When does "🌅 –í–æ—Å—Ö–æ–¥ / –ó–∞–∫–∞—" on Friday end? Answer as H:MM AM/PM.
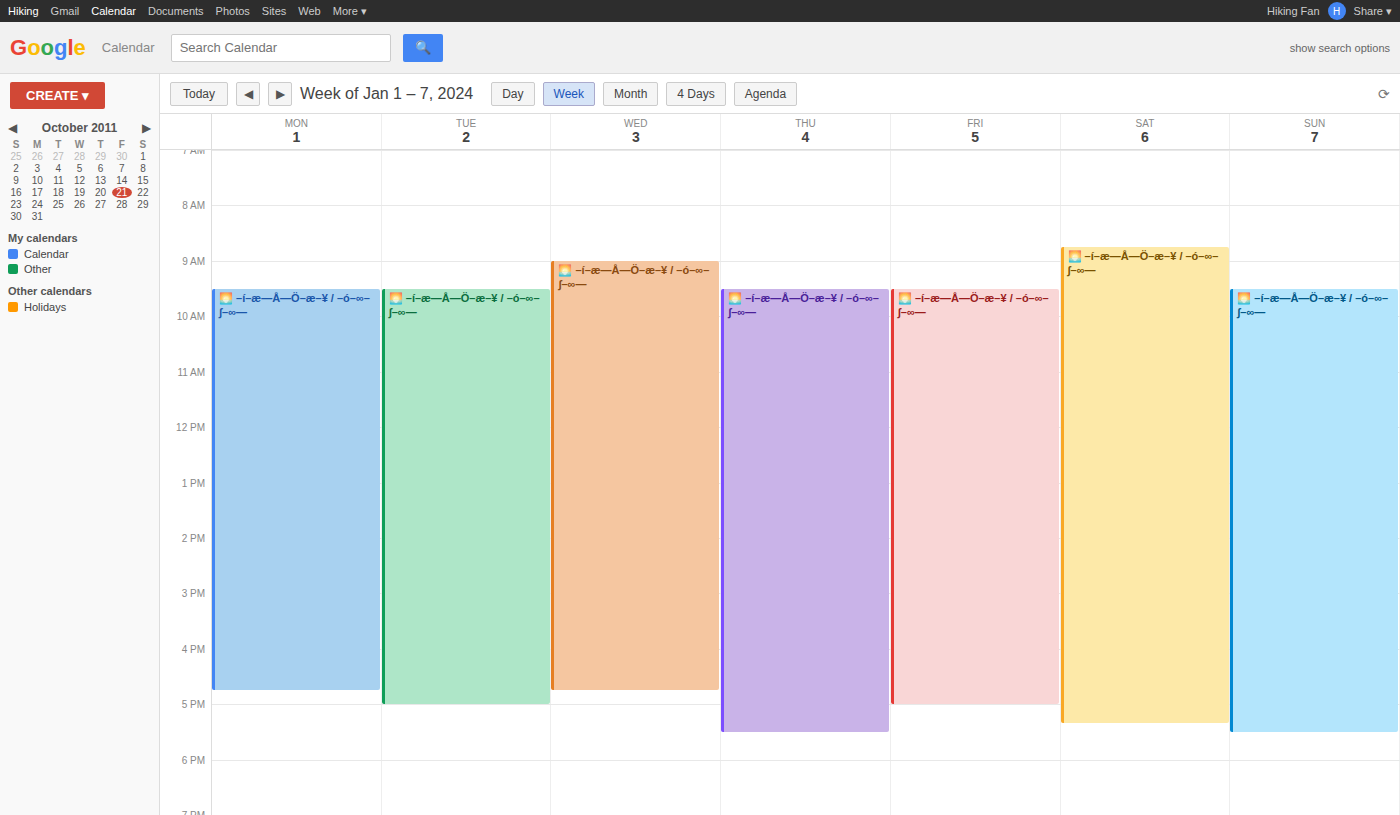
5:00 PM